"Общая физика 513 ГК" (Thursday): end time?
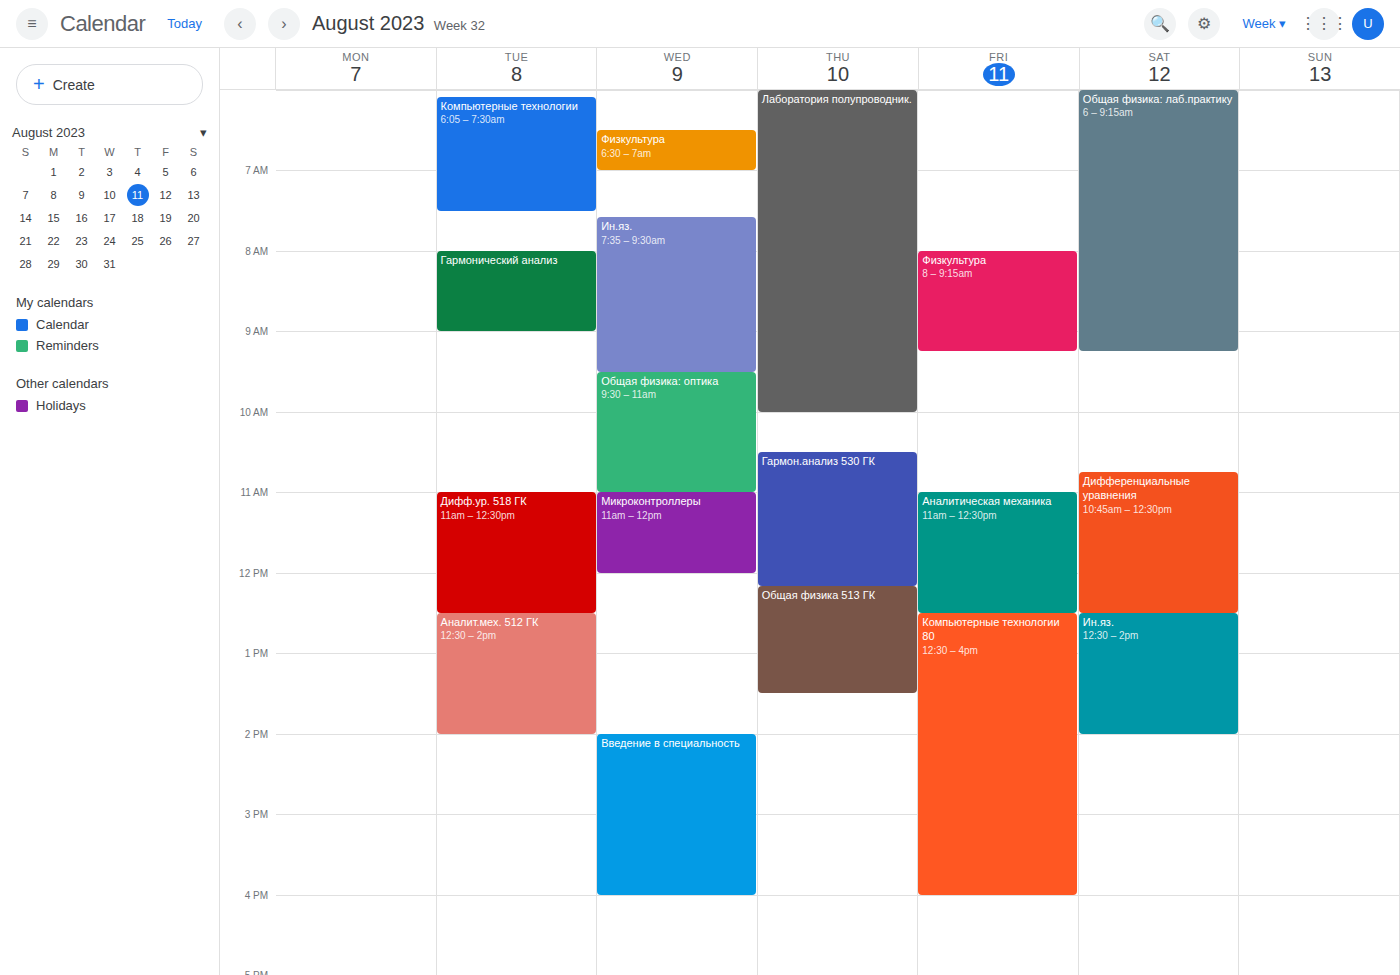
1:30 PM